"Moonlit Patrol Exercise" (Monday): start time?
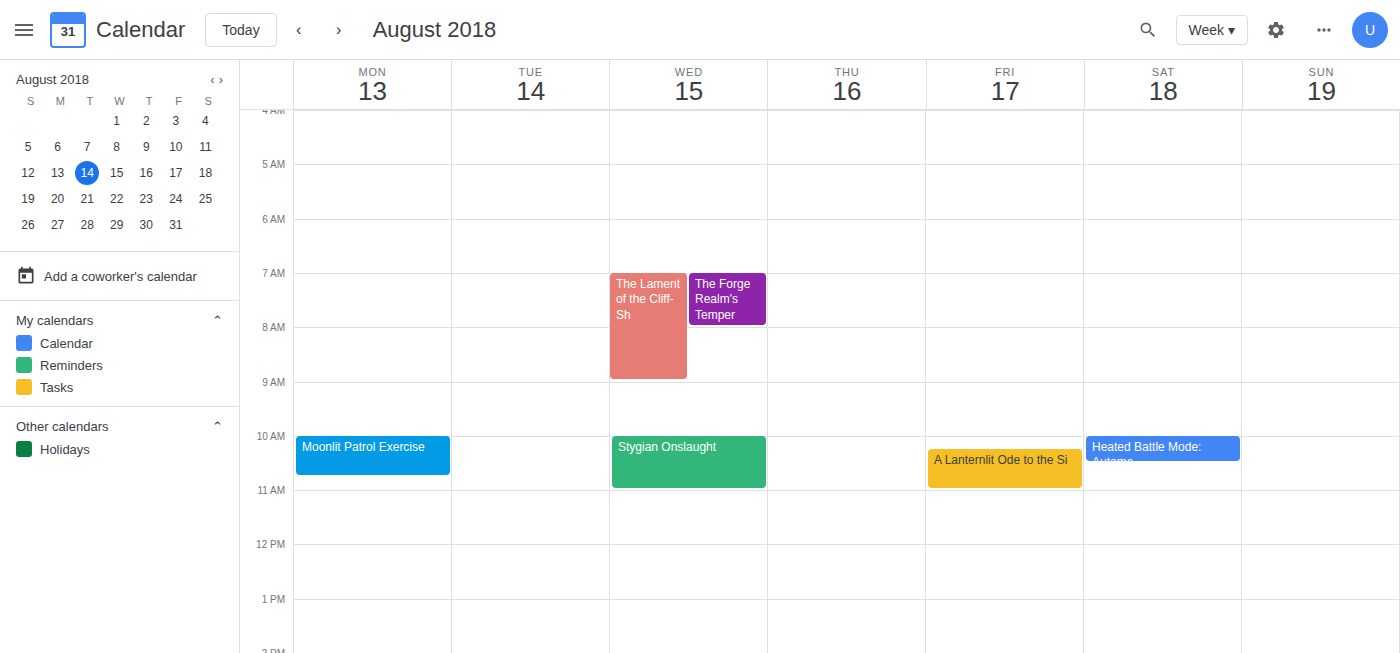
10:00 AM